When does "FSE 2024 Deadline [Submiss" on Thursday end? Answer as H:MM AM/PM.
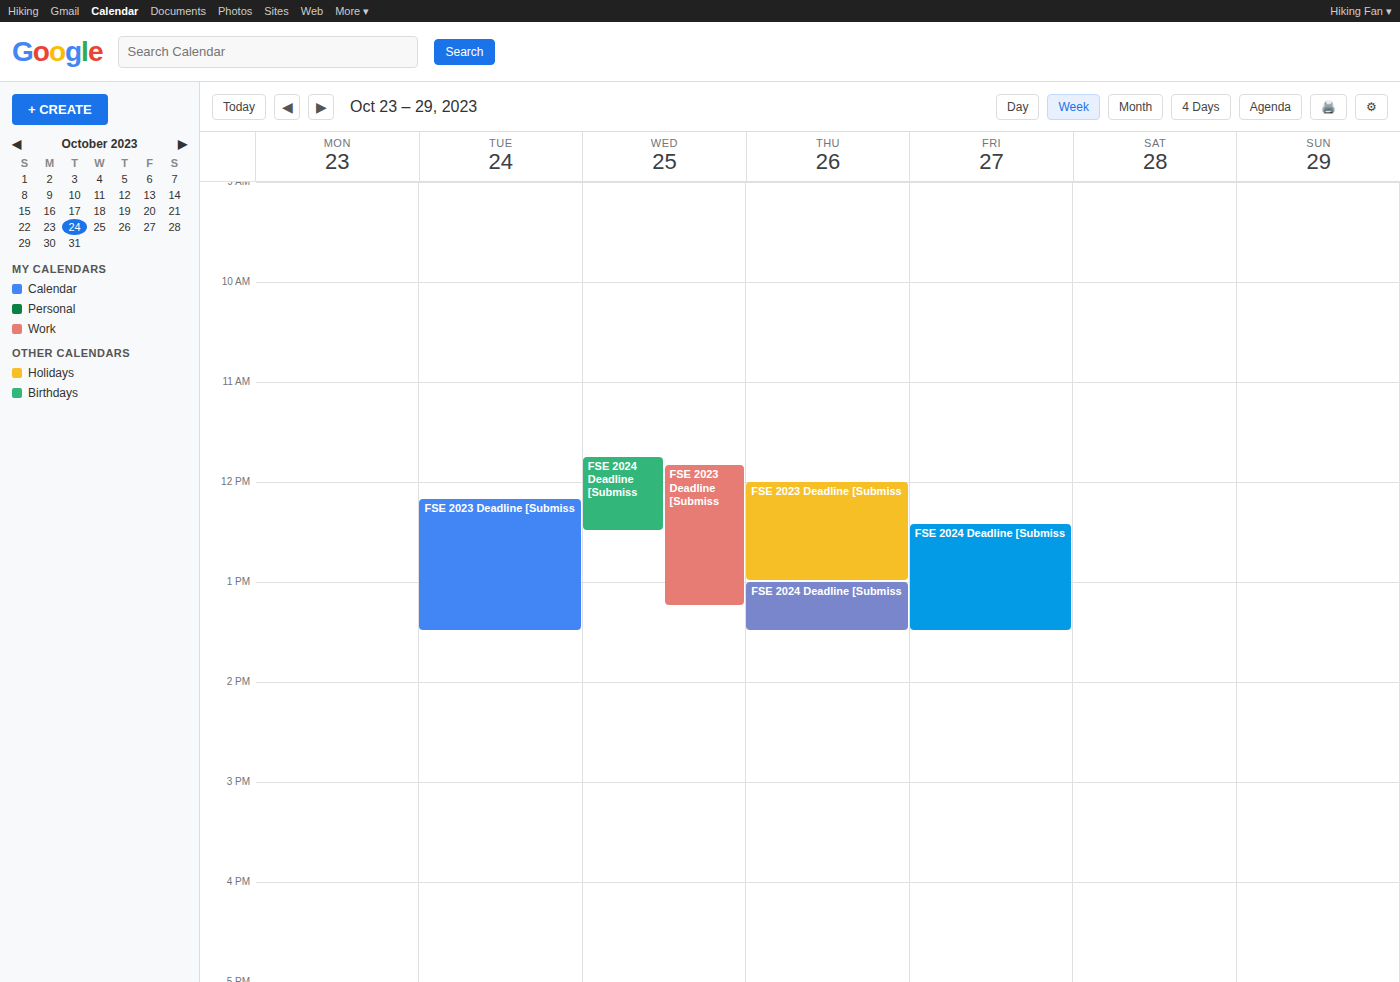
1:30 PM